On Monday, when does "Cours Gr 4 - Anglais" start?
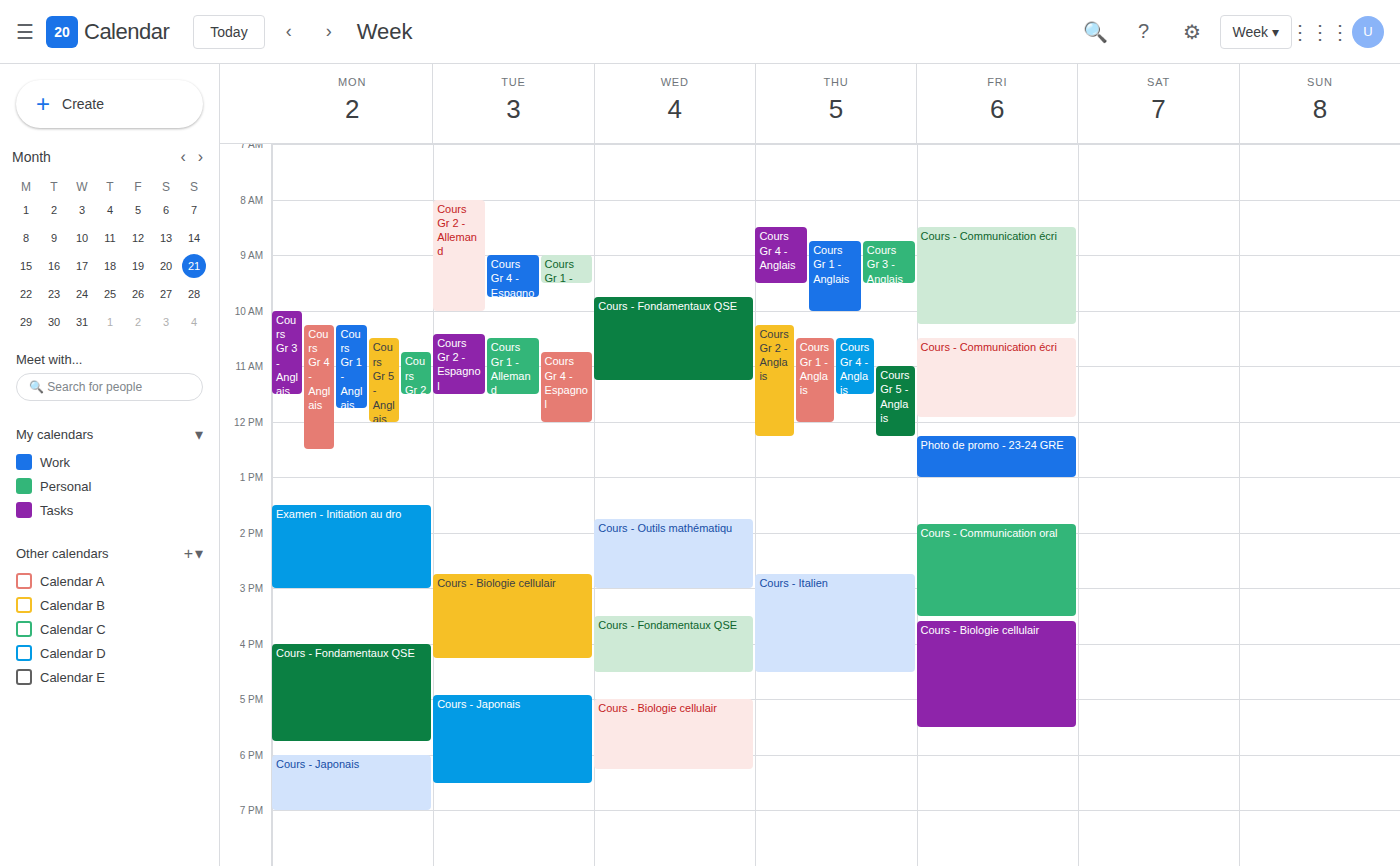
10:15 AM